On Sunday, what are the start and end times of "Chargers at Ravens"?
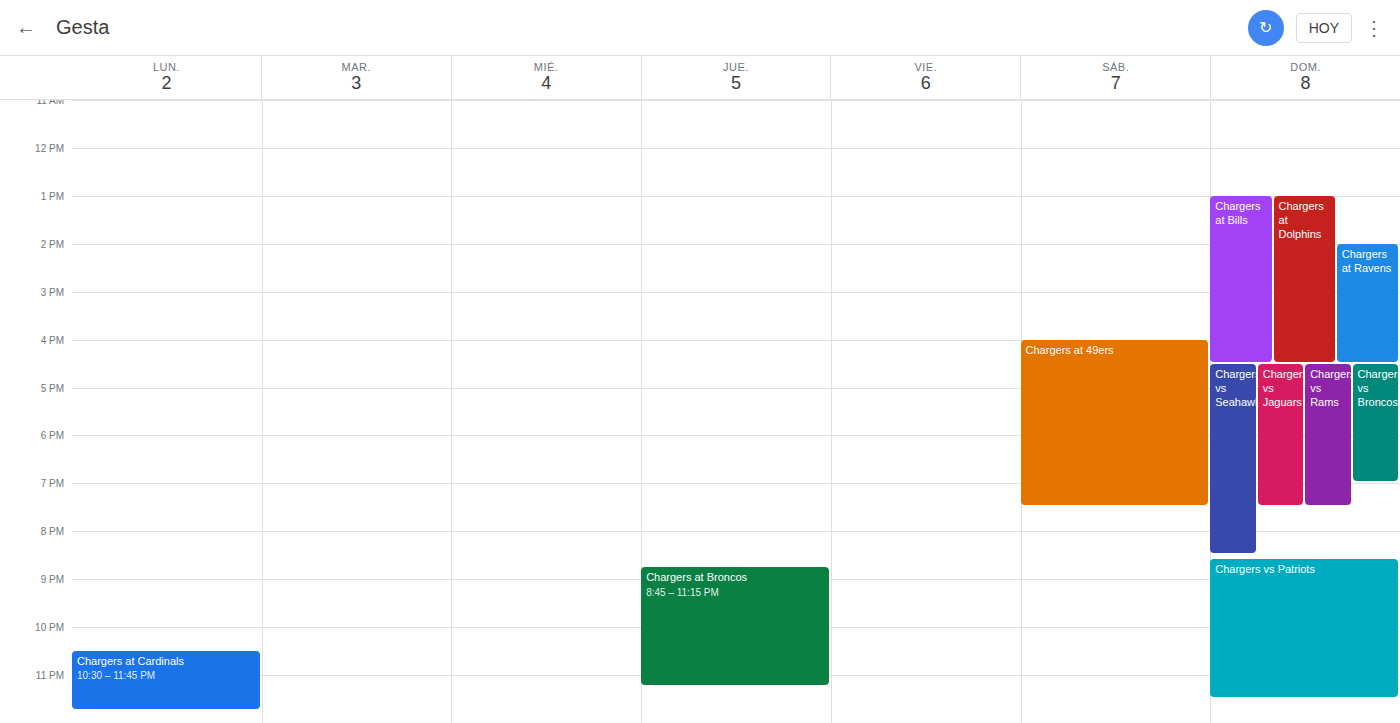
2:00 PM to 4:30 PM